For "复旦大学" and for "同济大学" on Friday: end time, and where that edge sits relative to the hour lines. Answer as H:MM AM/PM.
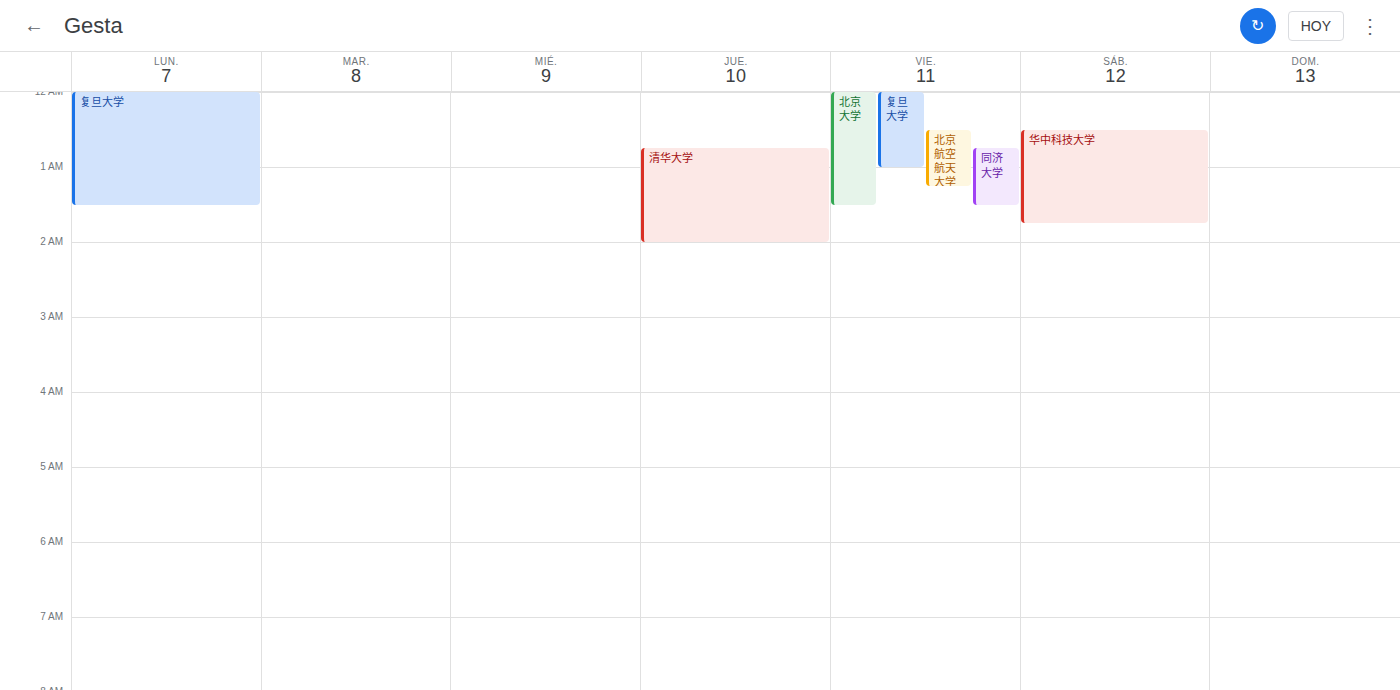
"复旦大学": 1:00 AM, exactly on the 1 AM line. "同济大学": 1:30 AM, halfway between the 1 AM and 2 AM lines.